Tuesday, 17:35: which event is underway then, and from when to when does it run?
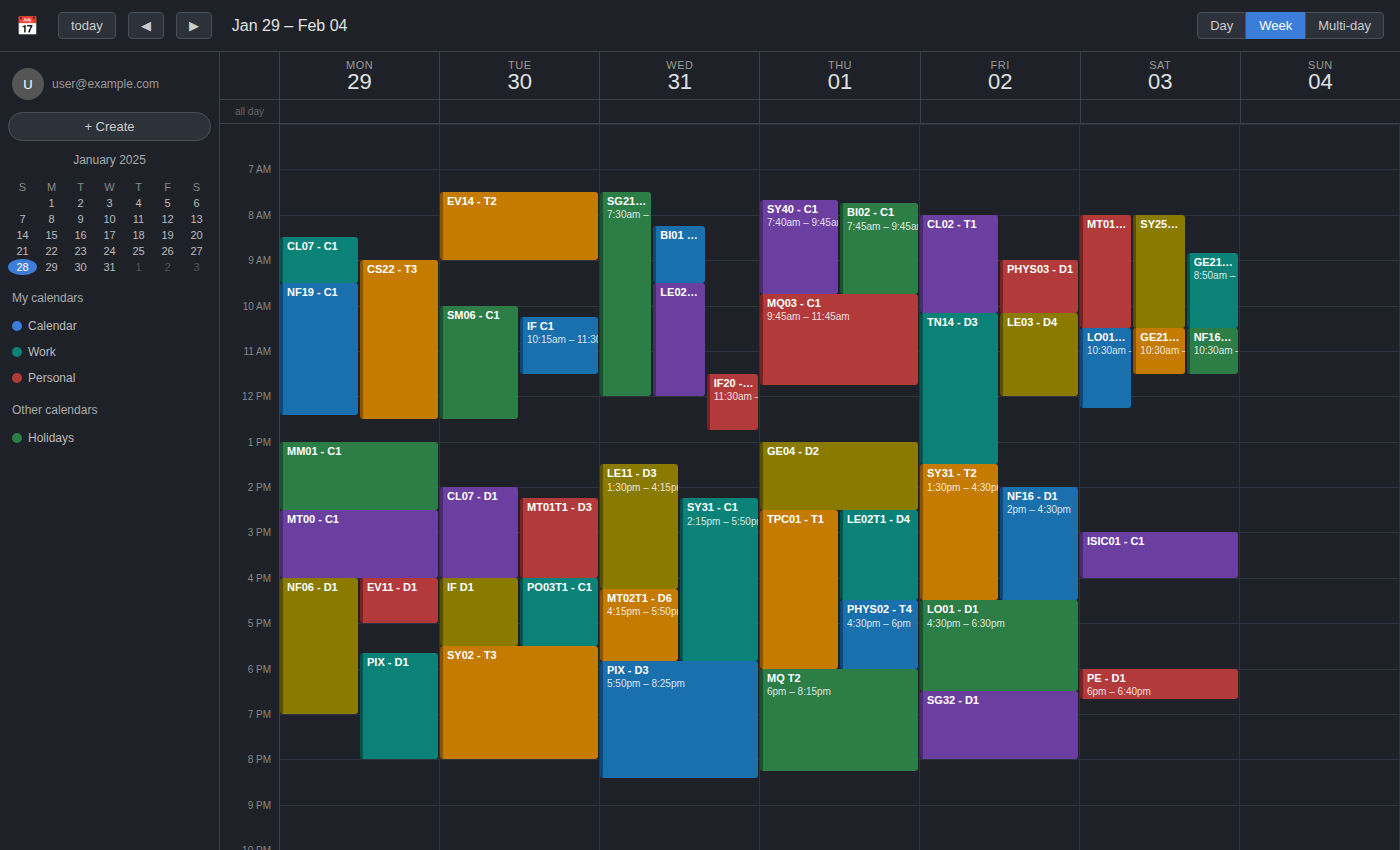
"SY02 - T3", 17:30 to 20:00